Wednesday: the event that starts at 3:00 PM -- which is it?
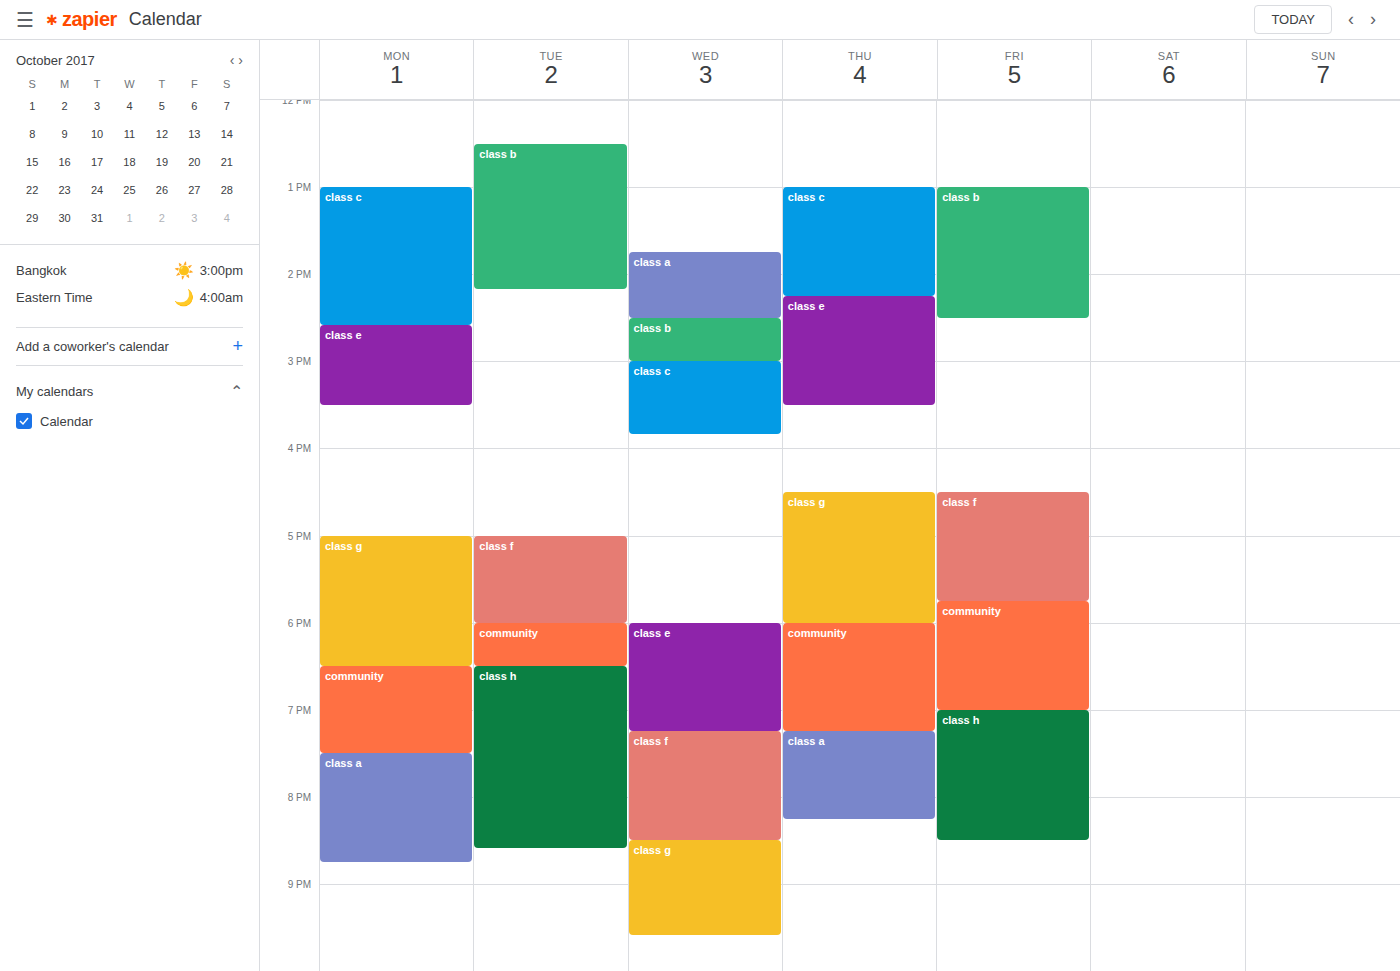
"class c"